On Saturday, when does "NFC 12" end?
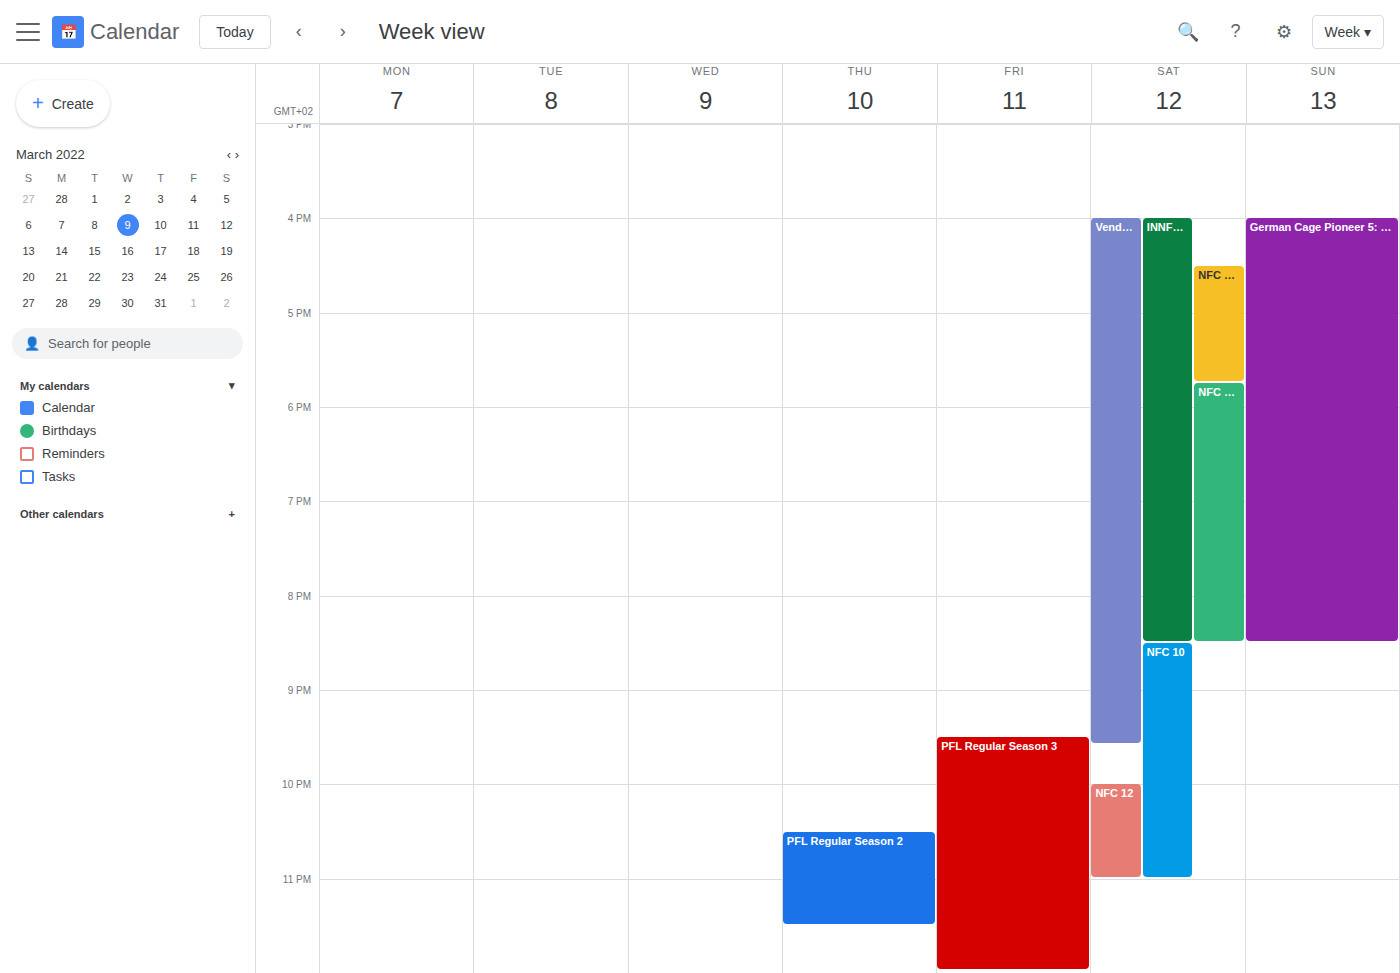
11:00 PM